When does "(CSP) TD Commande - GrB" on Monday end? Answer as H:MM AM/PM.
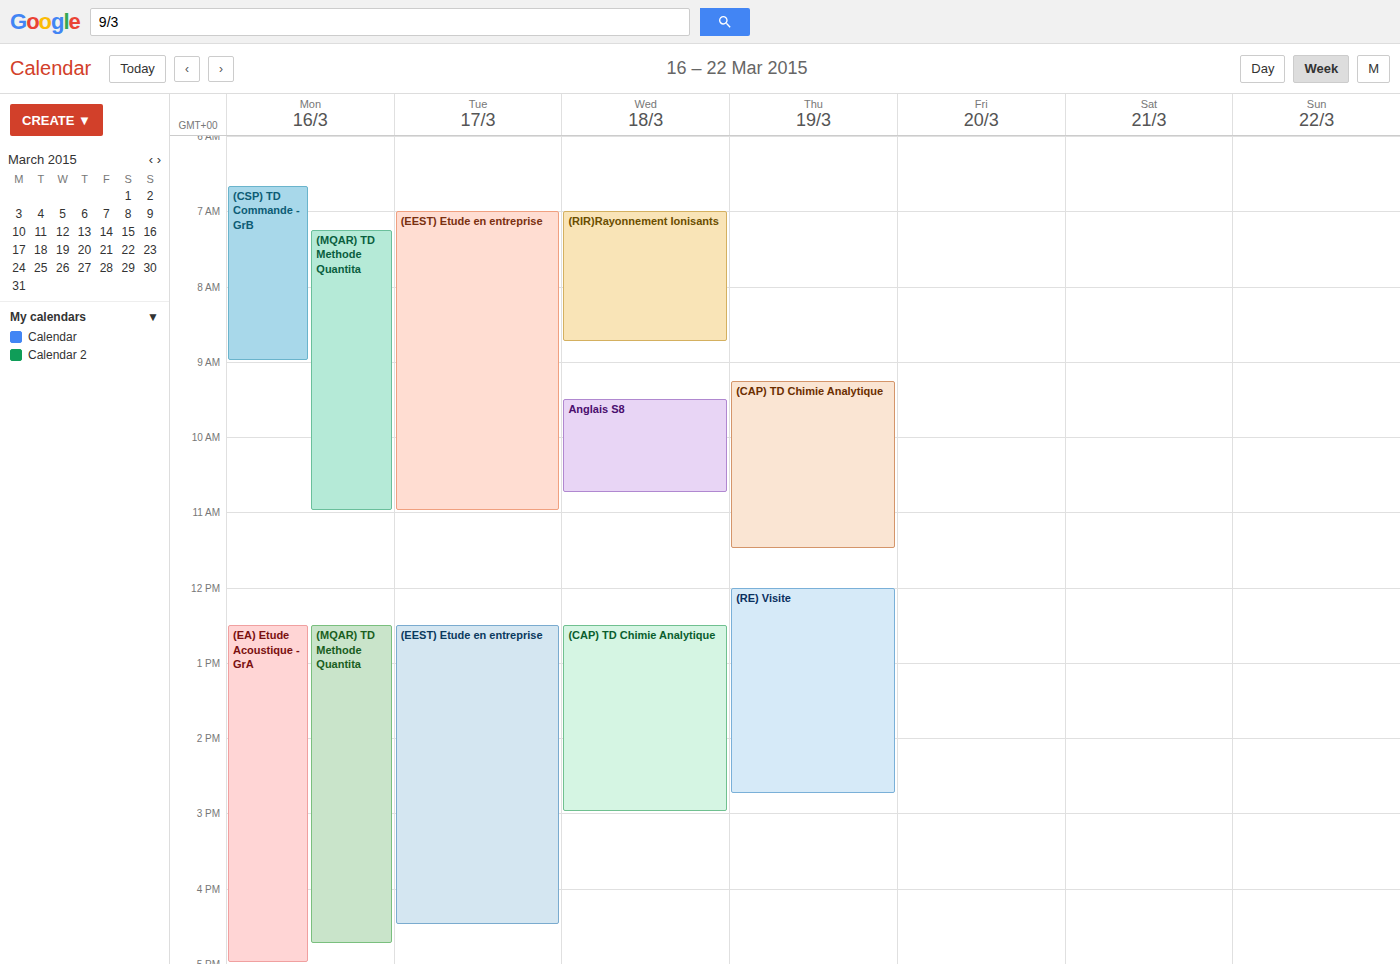
9:00 AM